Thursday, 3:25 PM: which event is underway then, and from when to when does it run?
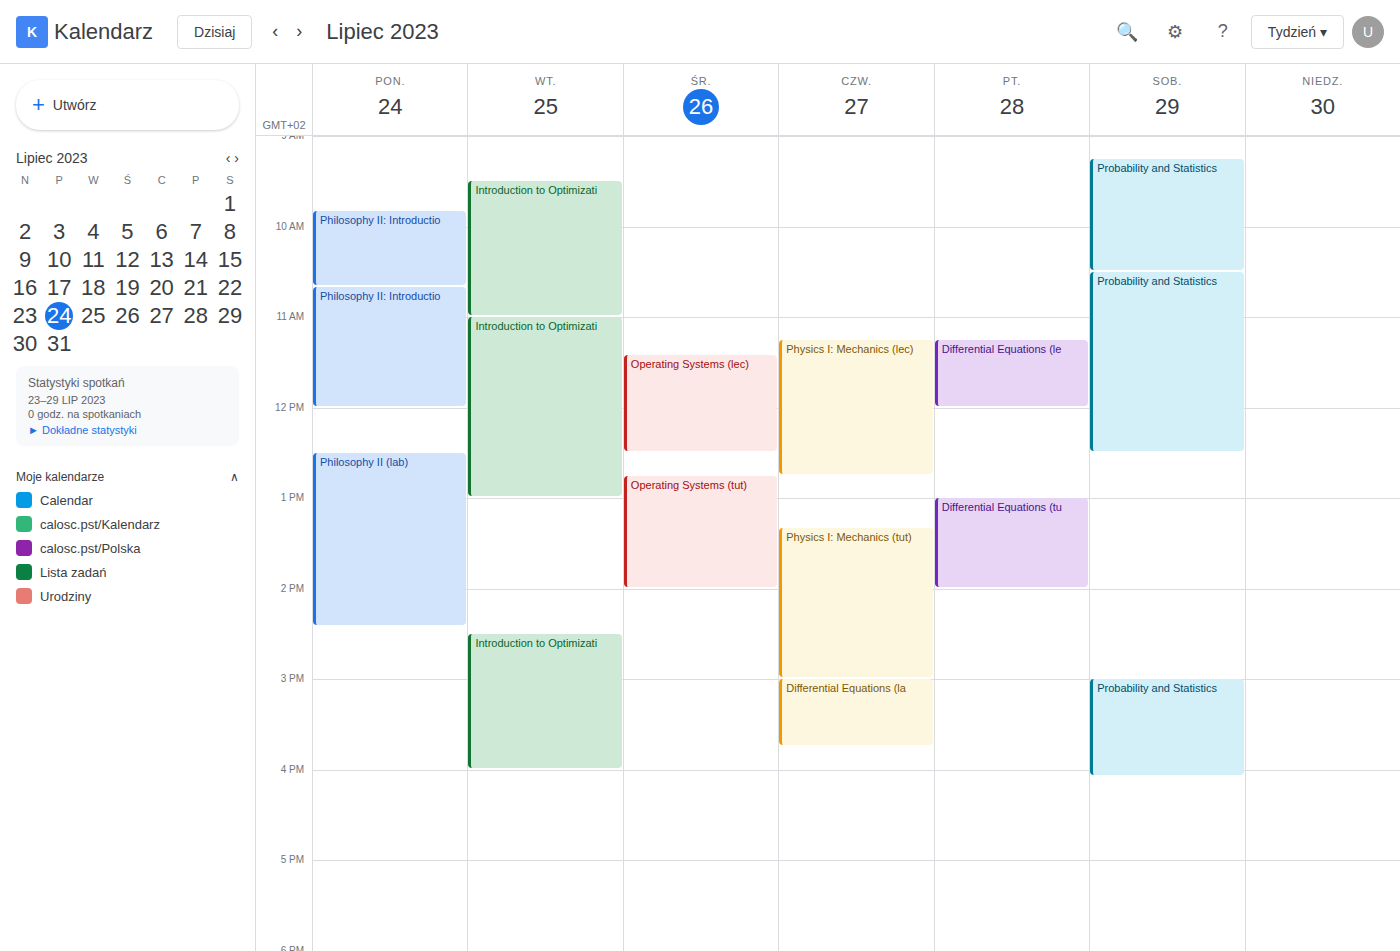
"Differential Equations (la", 3:00 PM to 3:45 PM